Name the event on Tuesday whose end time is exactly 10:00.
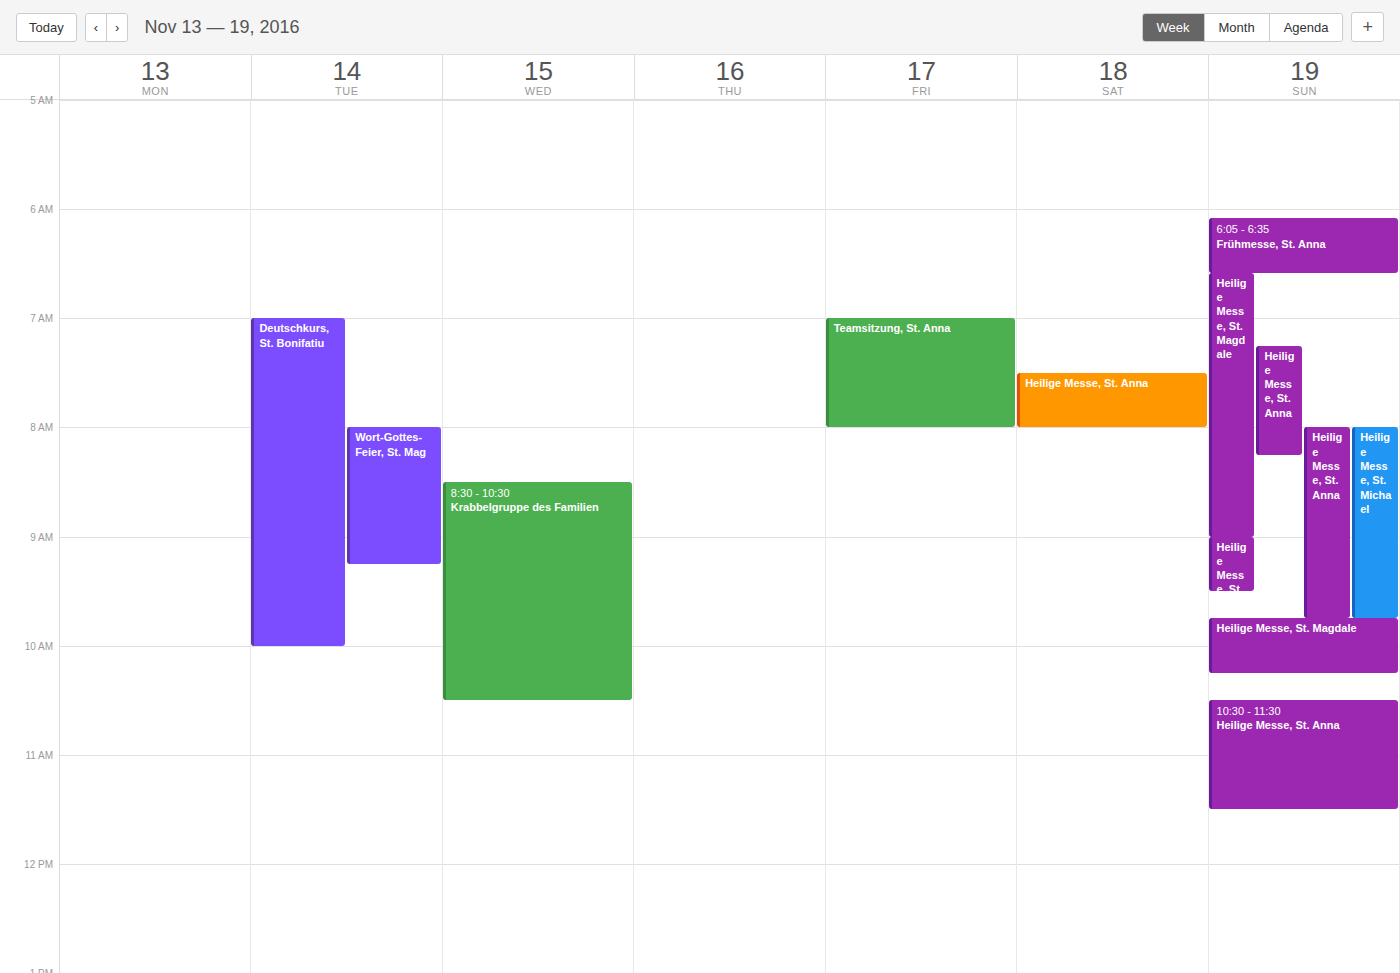
"Deutschkurs, St. Bonifatiu"